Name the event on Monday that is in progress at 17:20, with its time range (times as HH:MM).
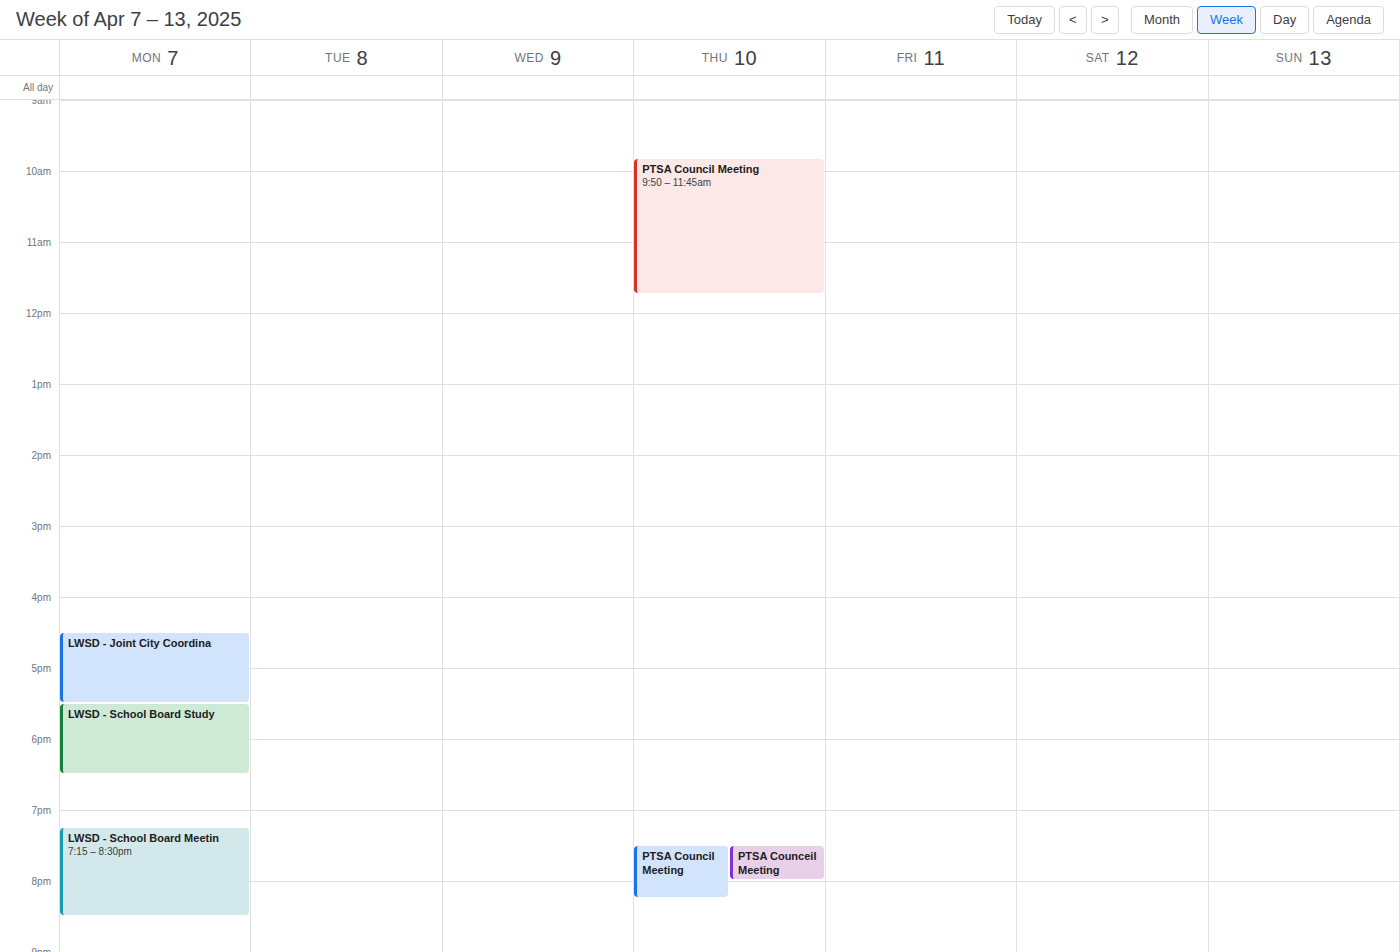
"LWSD - Joint City Coordina", 16:30 to 17:30